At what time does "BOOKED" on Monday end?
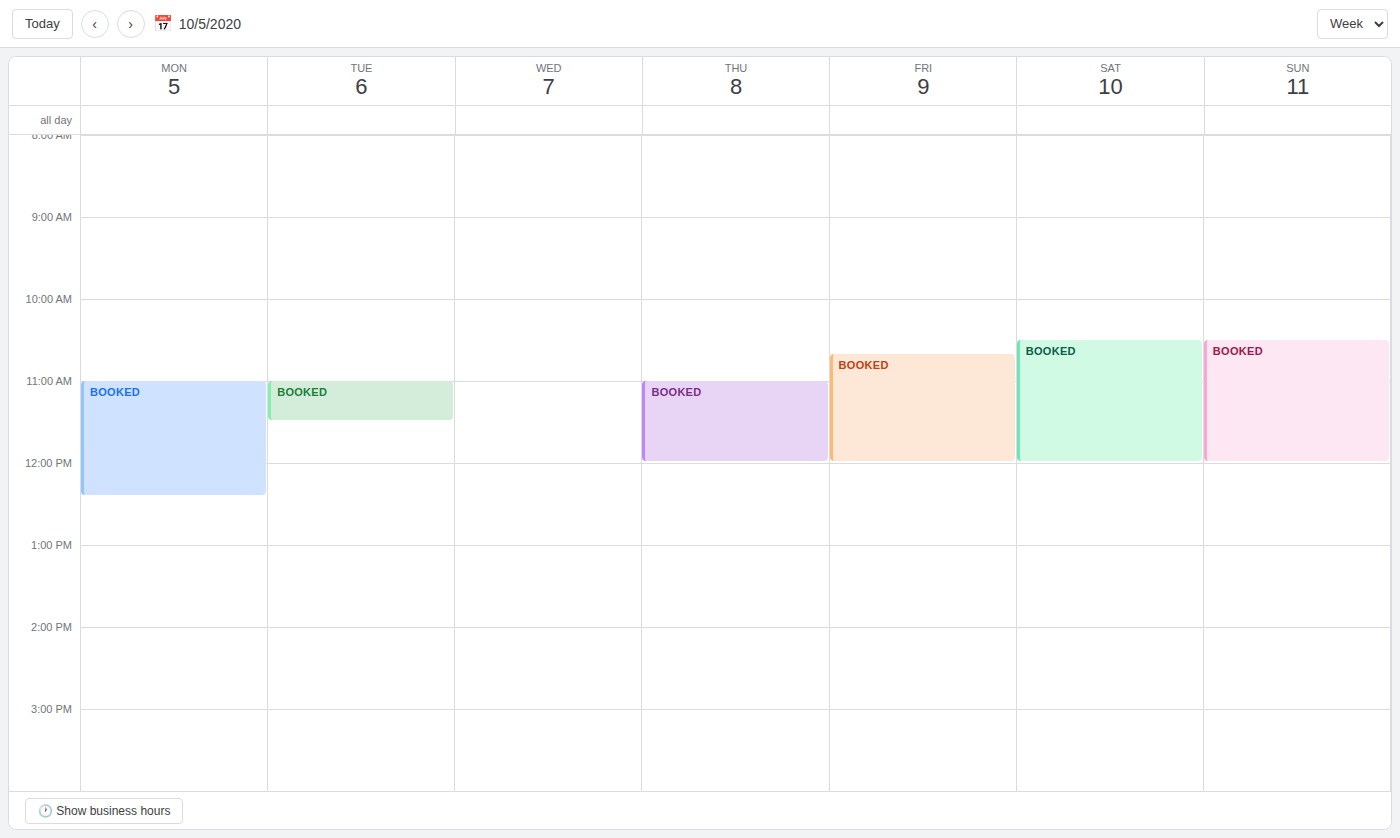
12:25 PM